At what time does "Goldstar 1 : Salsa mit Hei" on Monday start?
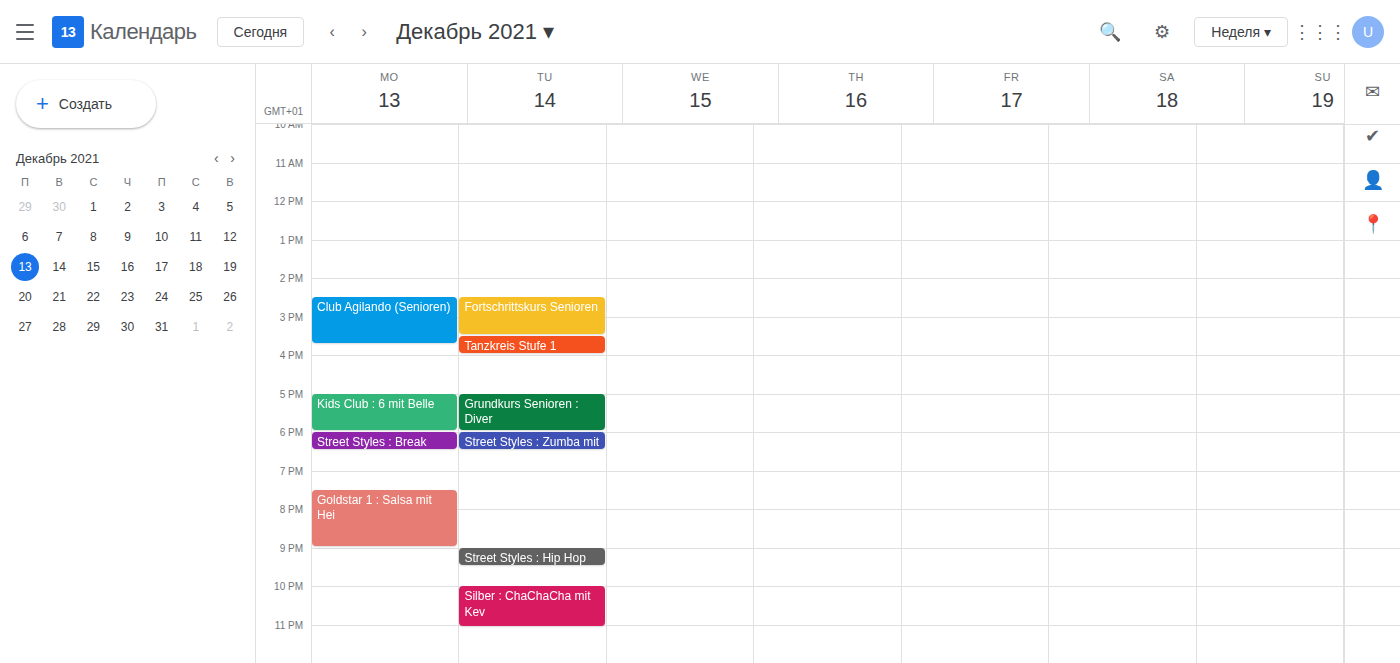
7:30 PM